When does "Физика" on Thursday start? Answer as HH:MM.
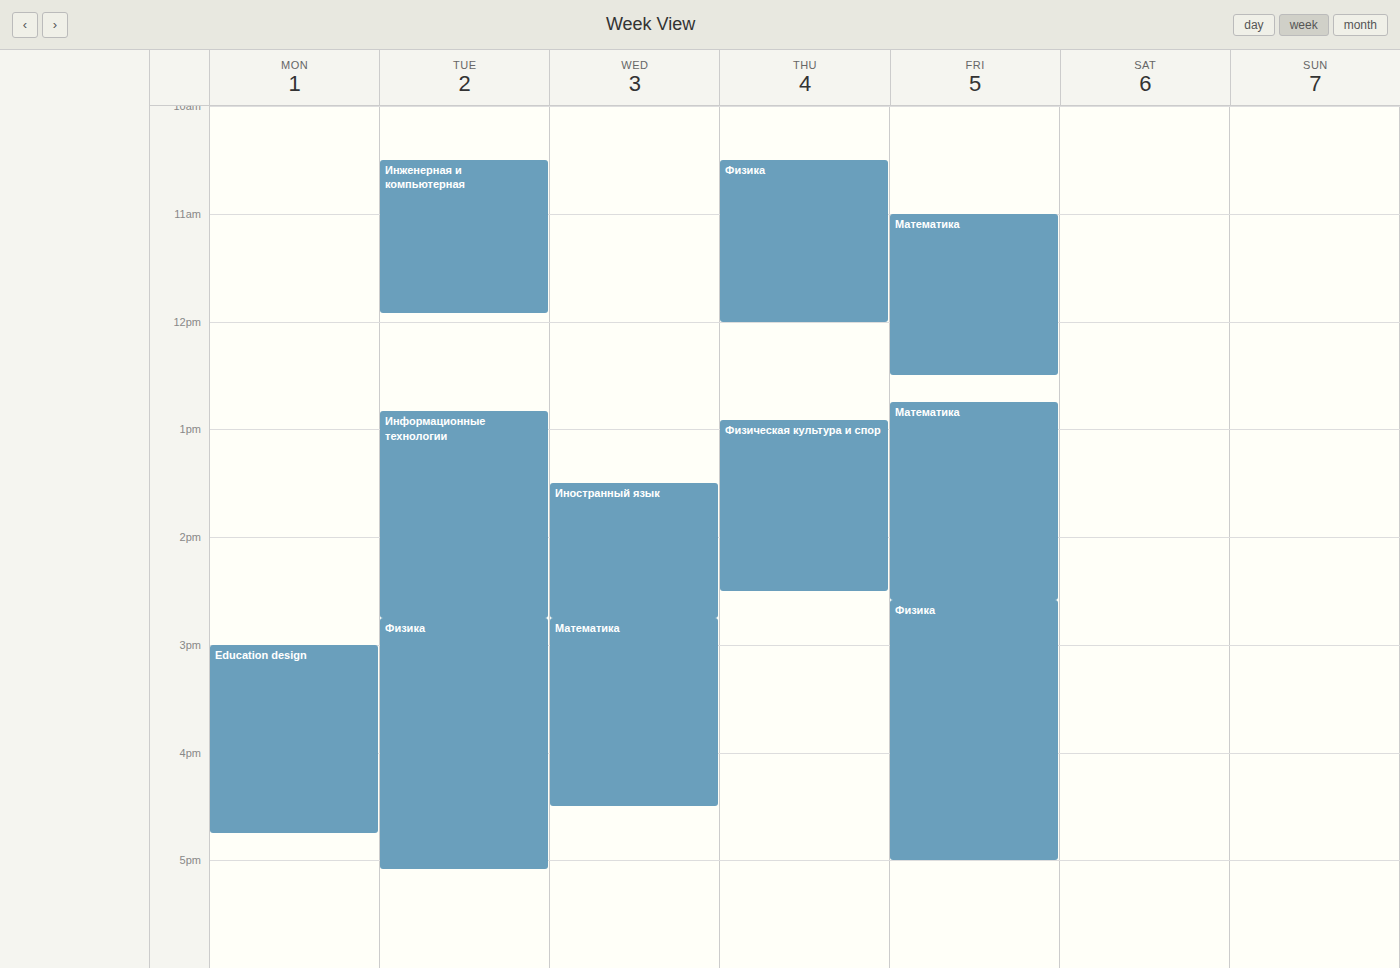
10:30